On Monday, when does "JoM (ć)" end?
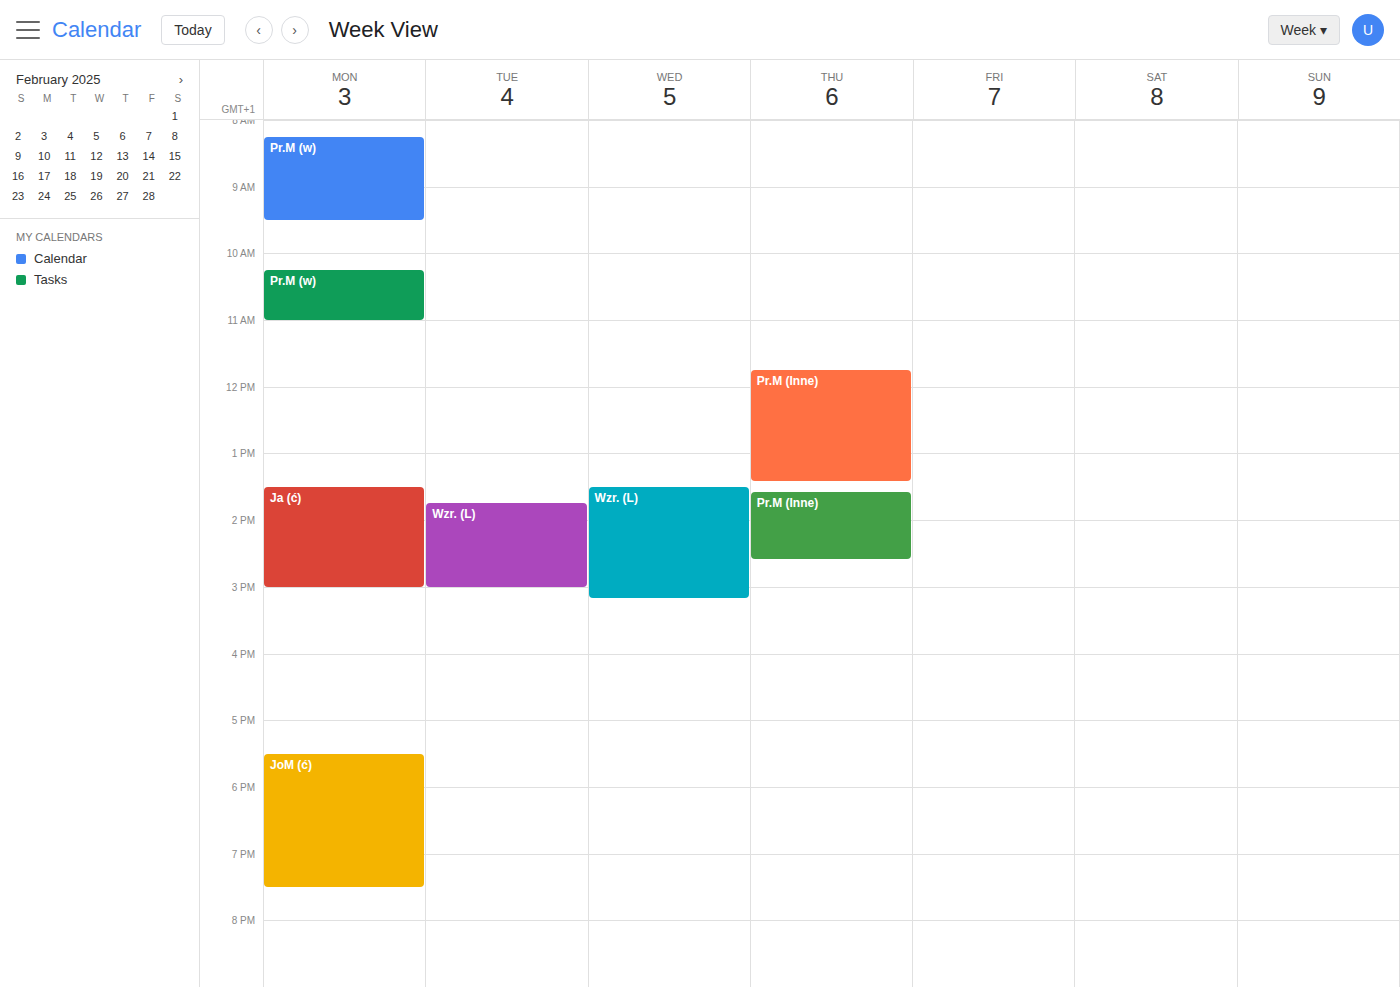
7:30 PM